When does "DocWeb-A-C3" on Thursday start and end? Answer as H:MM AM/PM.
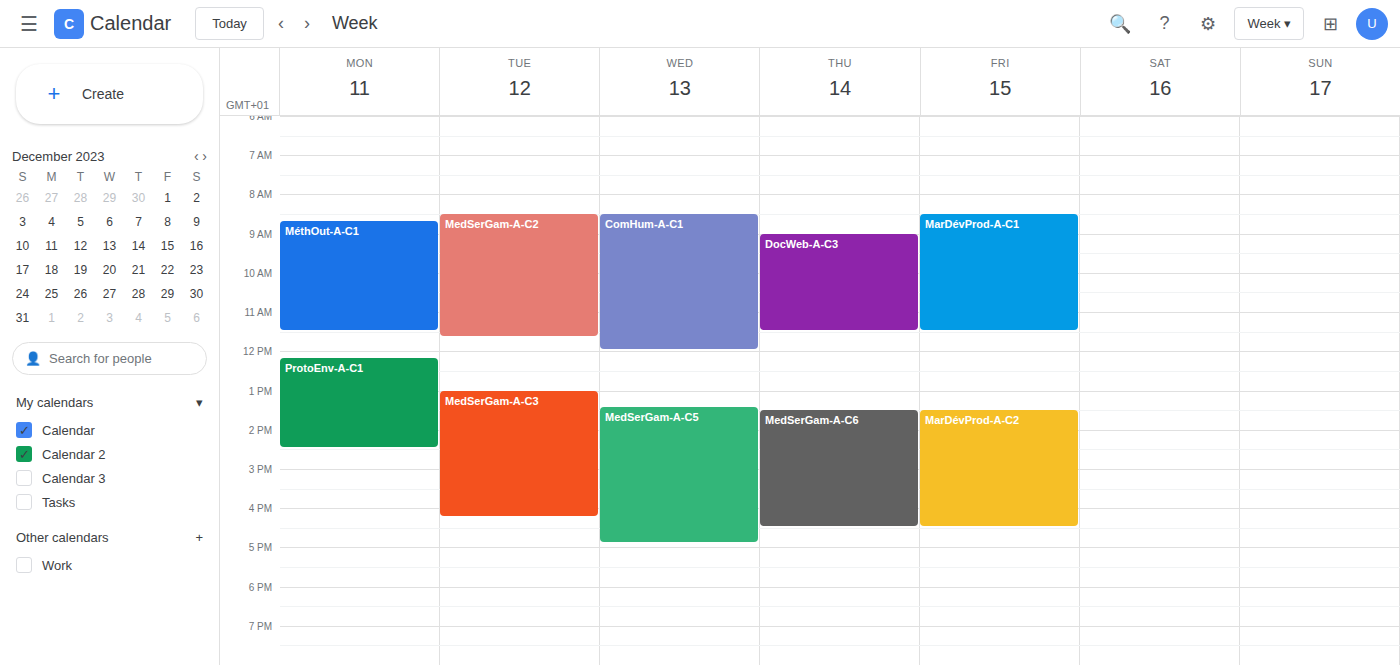
9:00 AM to 11:30 AM